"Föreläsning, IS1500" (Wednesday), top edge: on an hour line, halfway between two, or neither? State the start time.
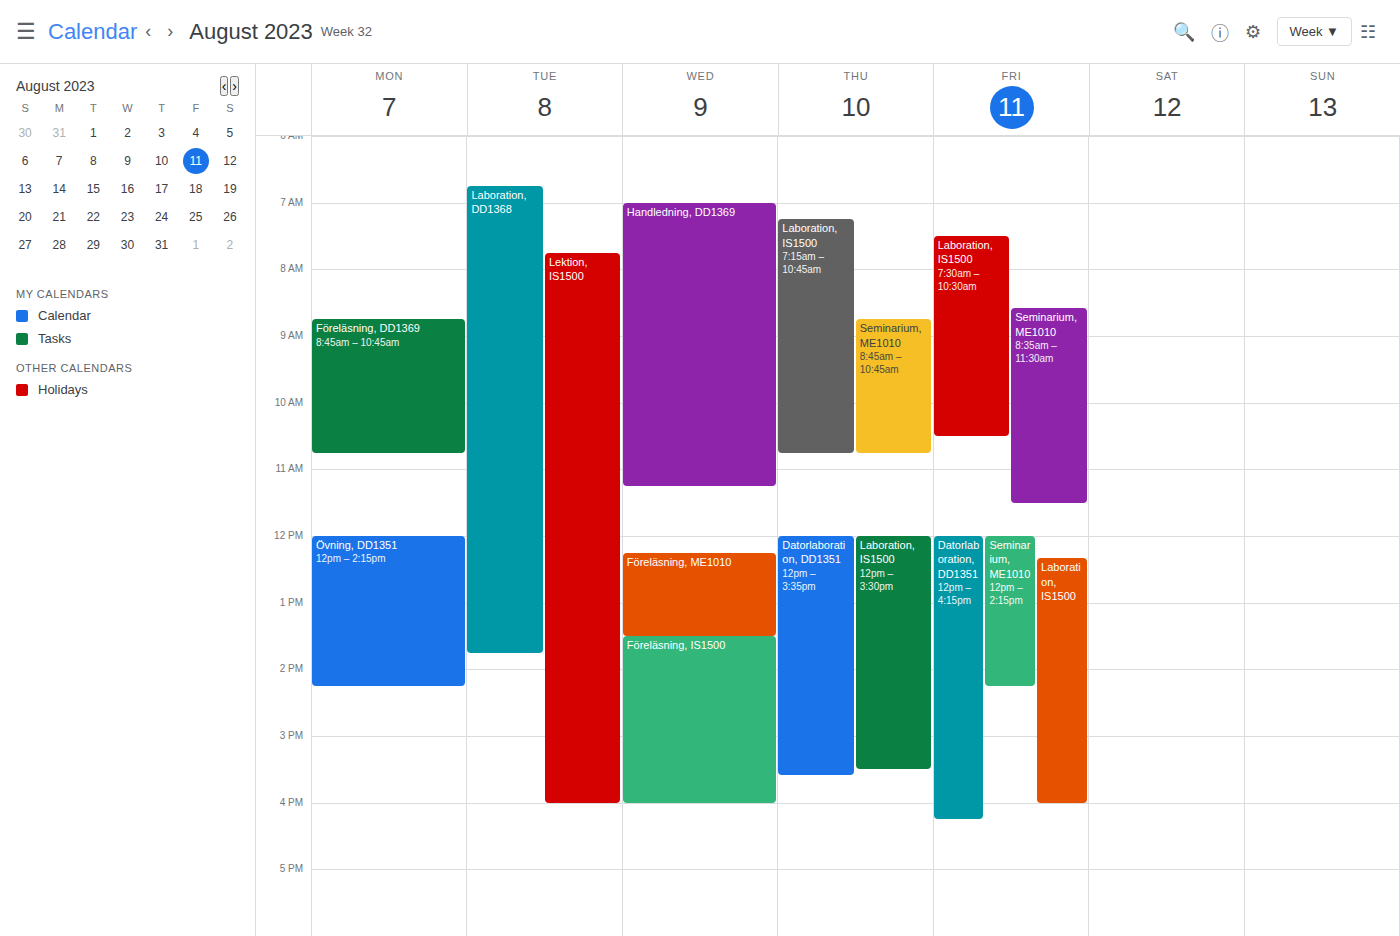
1:30 PM -- halfway between the 1 PM and 2 PM lines.